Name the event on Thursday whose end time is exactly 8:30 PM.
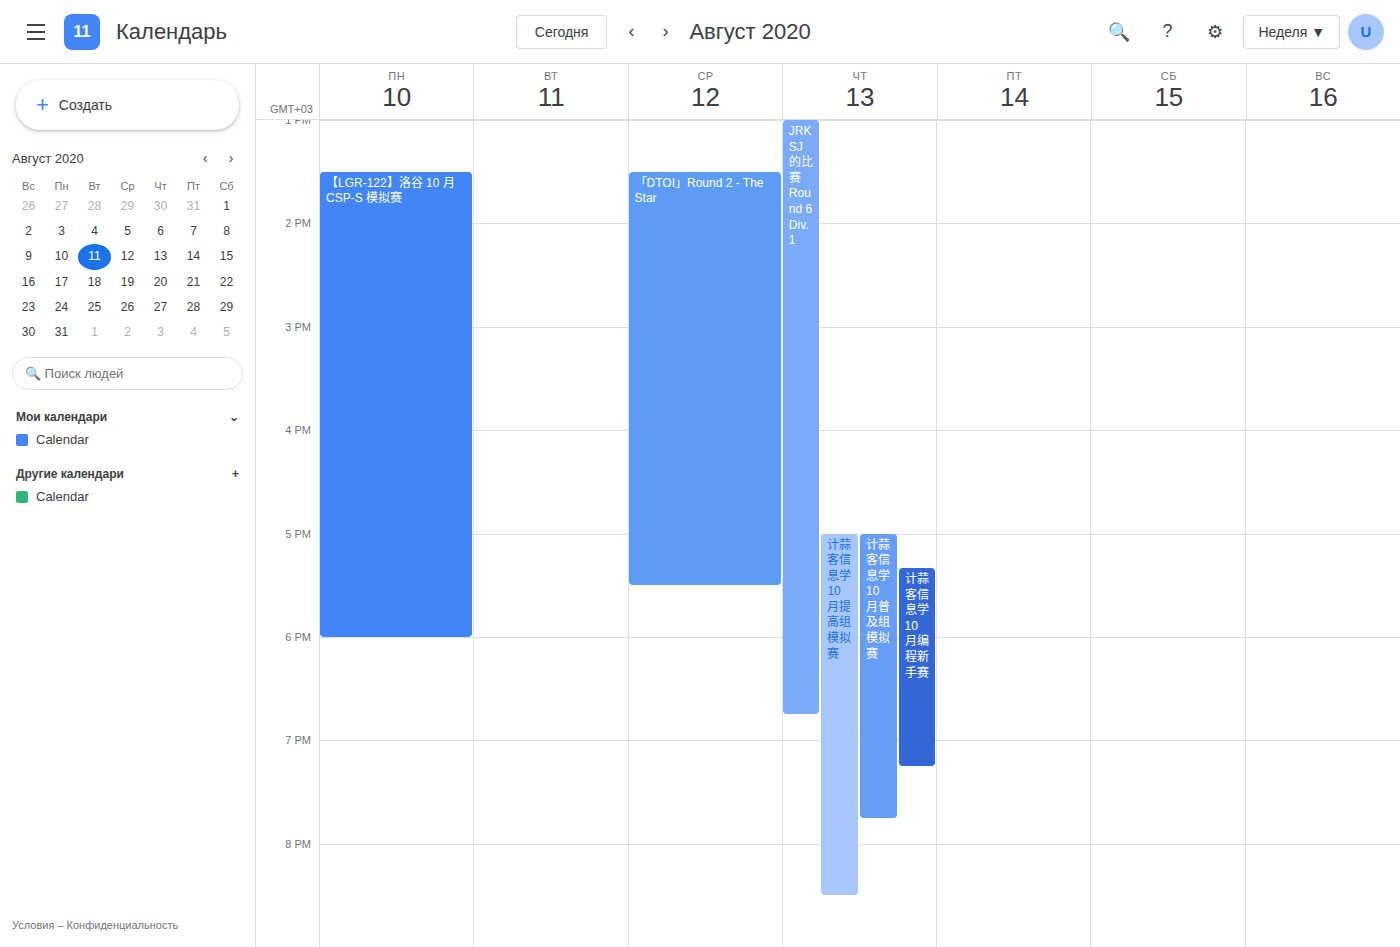
"计蒜客信息学 10 月提高组模拟赛"